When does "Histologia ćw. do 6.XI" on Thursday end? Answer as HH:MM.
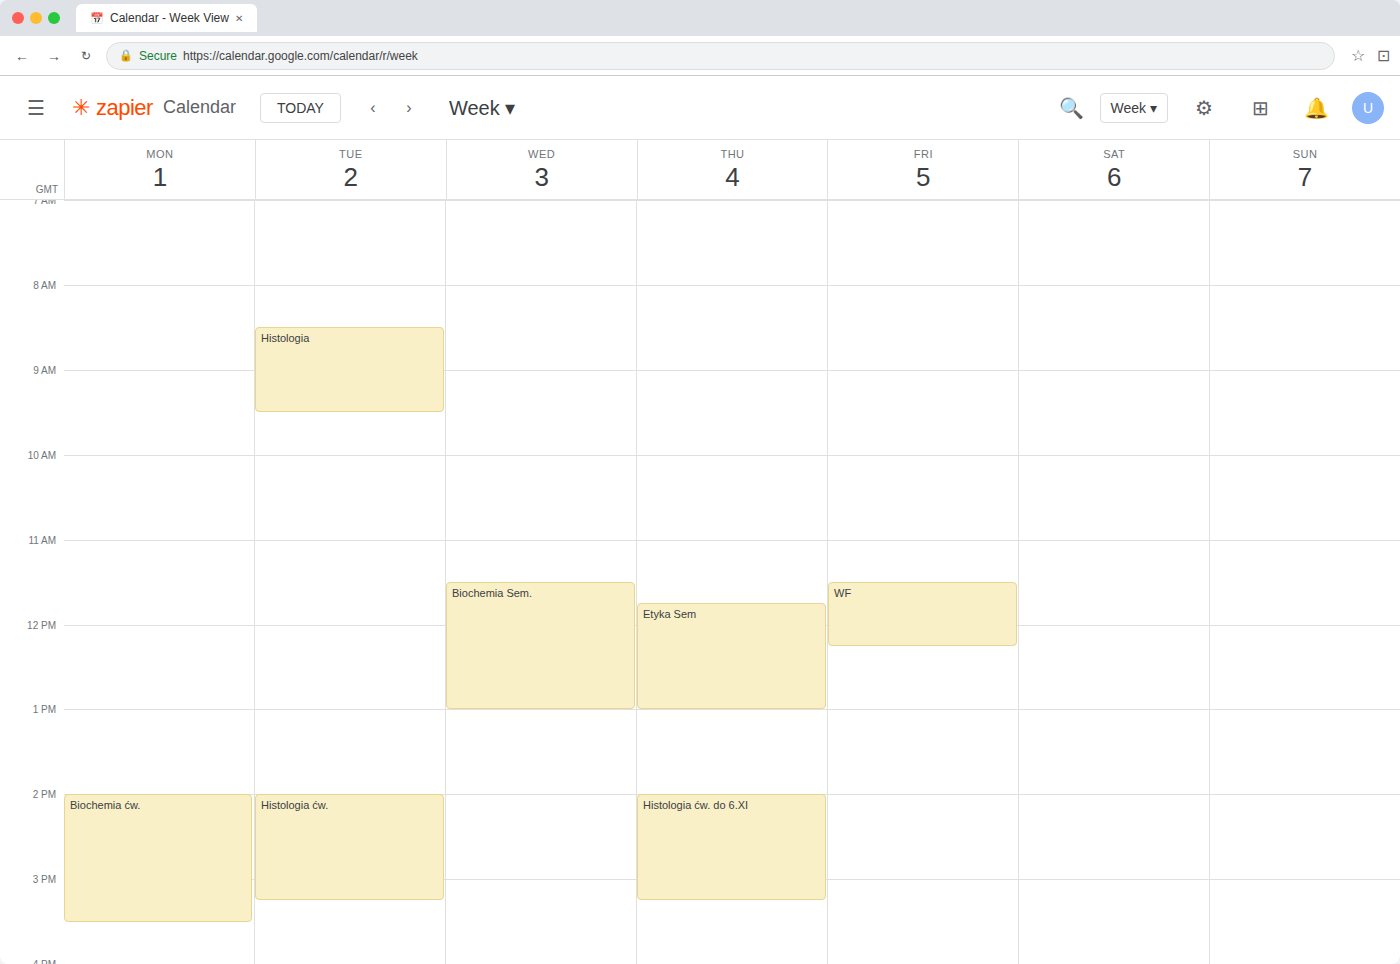
15:15